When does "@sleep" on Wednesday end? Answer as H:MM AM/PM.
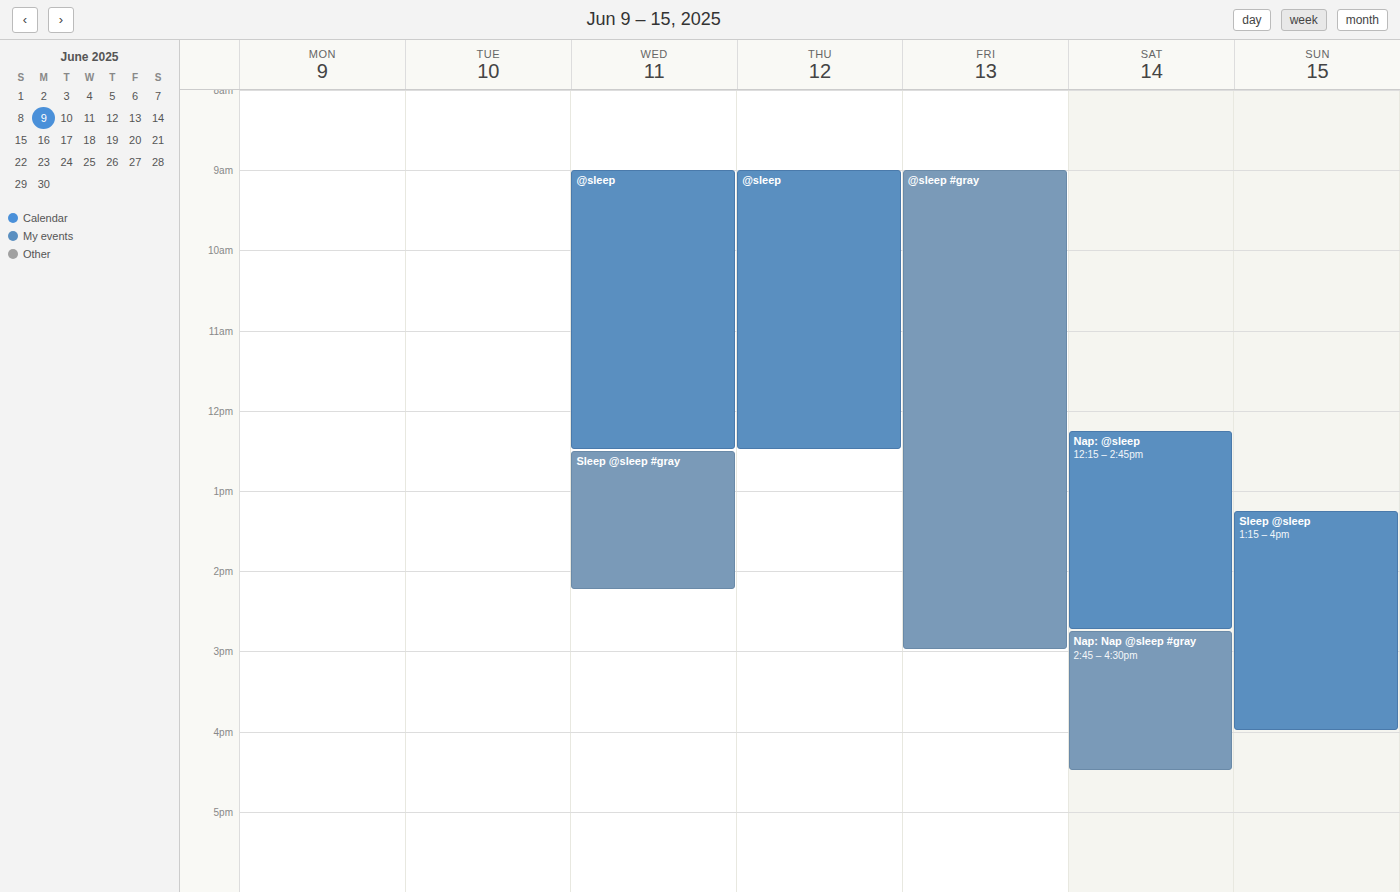
12:30 PM